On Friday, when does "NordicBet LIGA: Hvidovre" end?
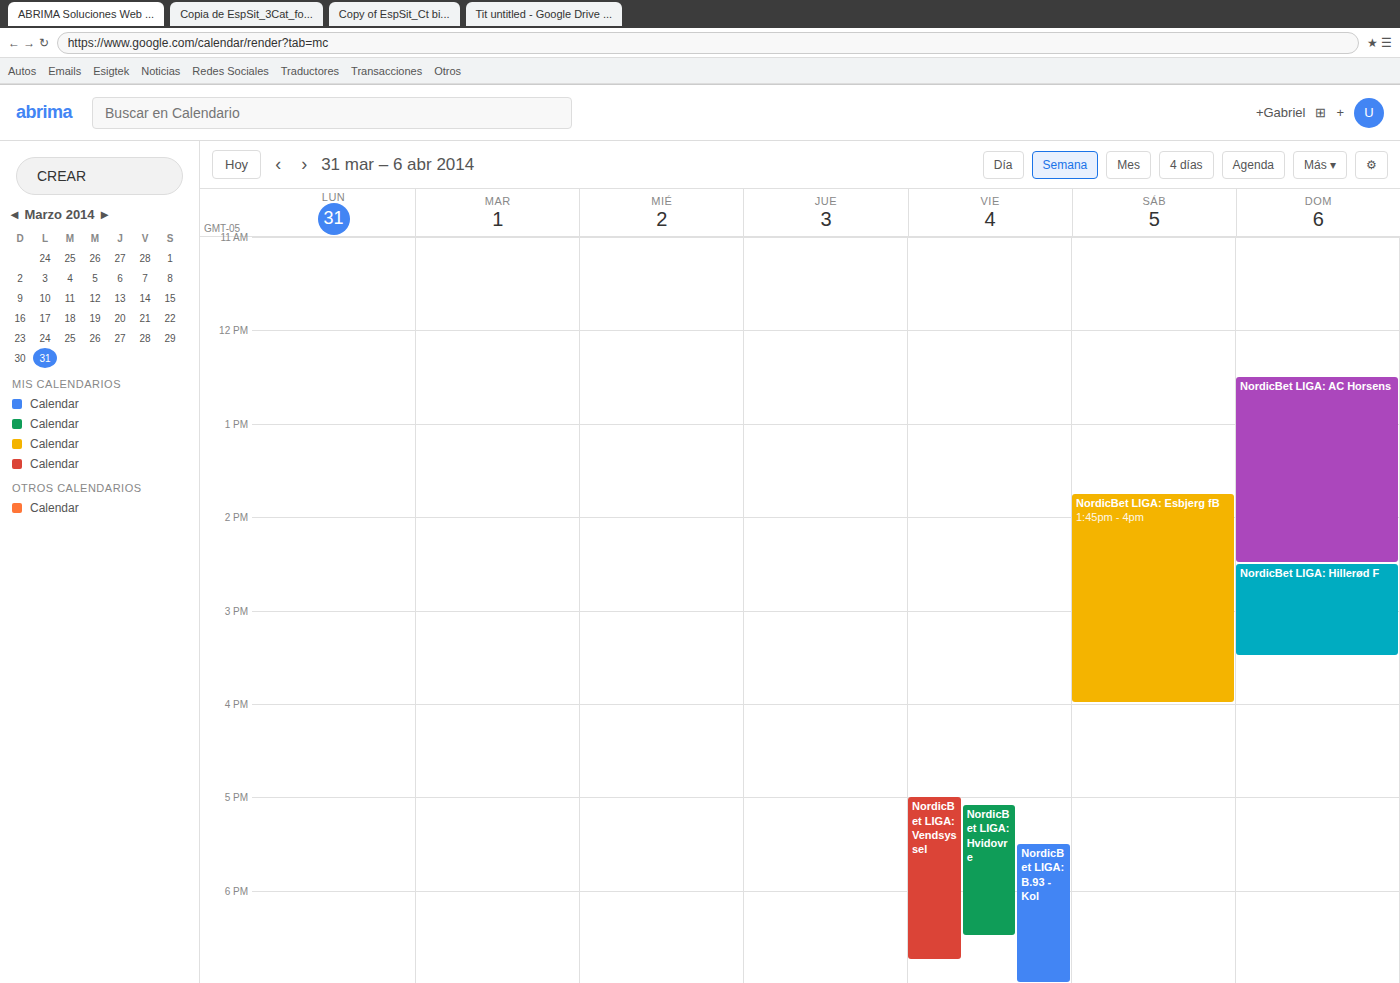
6:30 PM